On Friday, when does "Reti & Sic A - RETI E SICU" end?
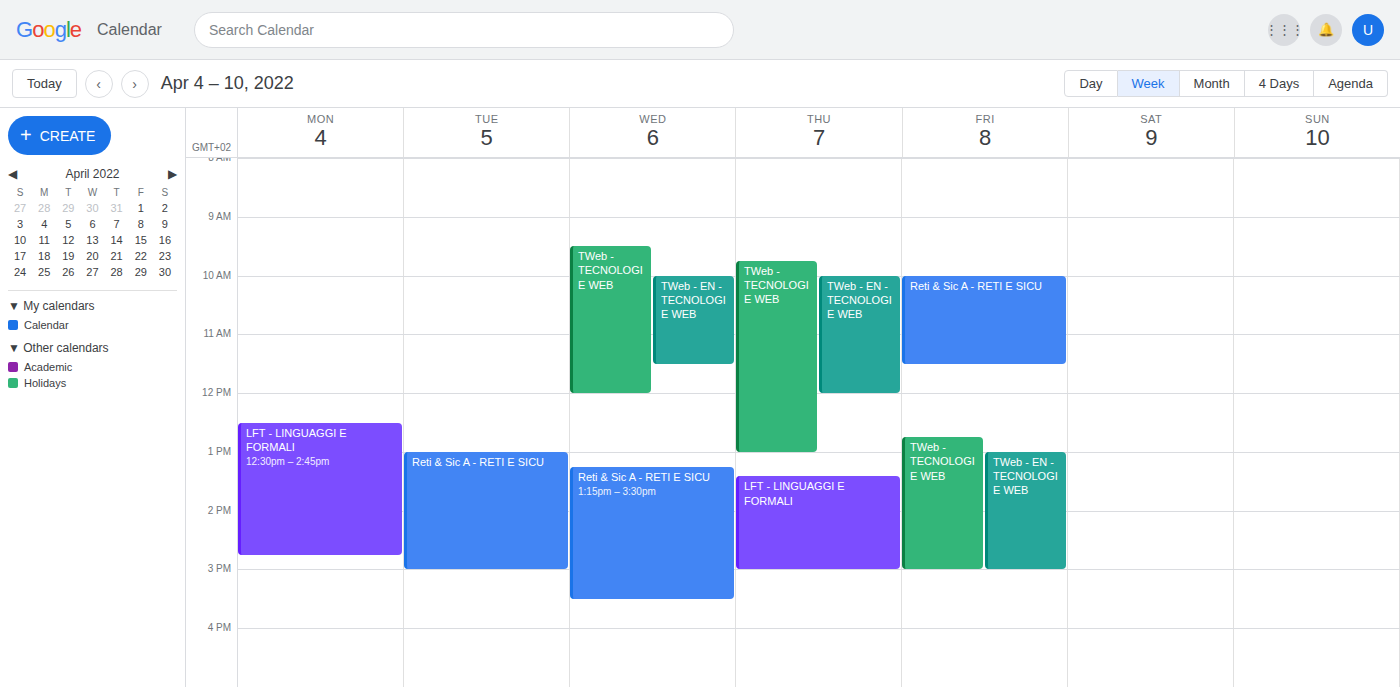
11:30 AM